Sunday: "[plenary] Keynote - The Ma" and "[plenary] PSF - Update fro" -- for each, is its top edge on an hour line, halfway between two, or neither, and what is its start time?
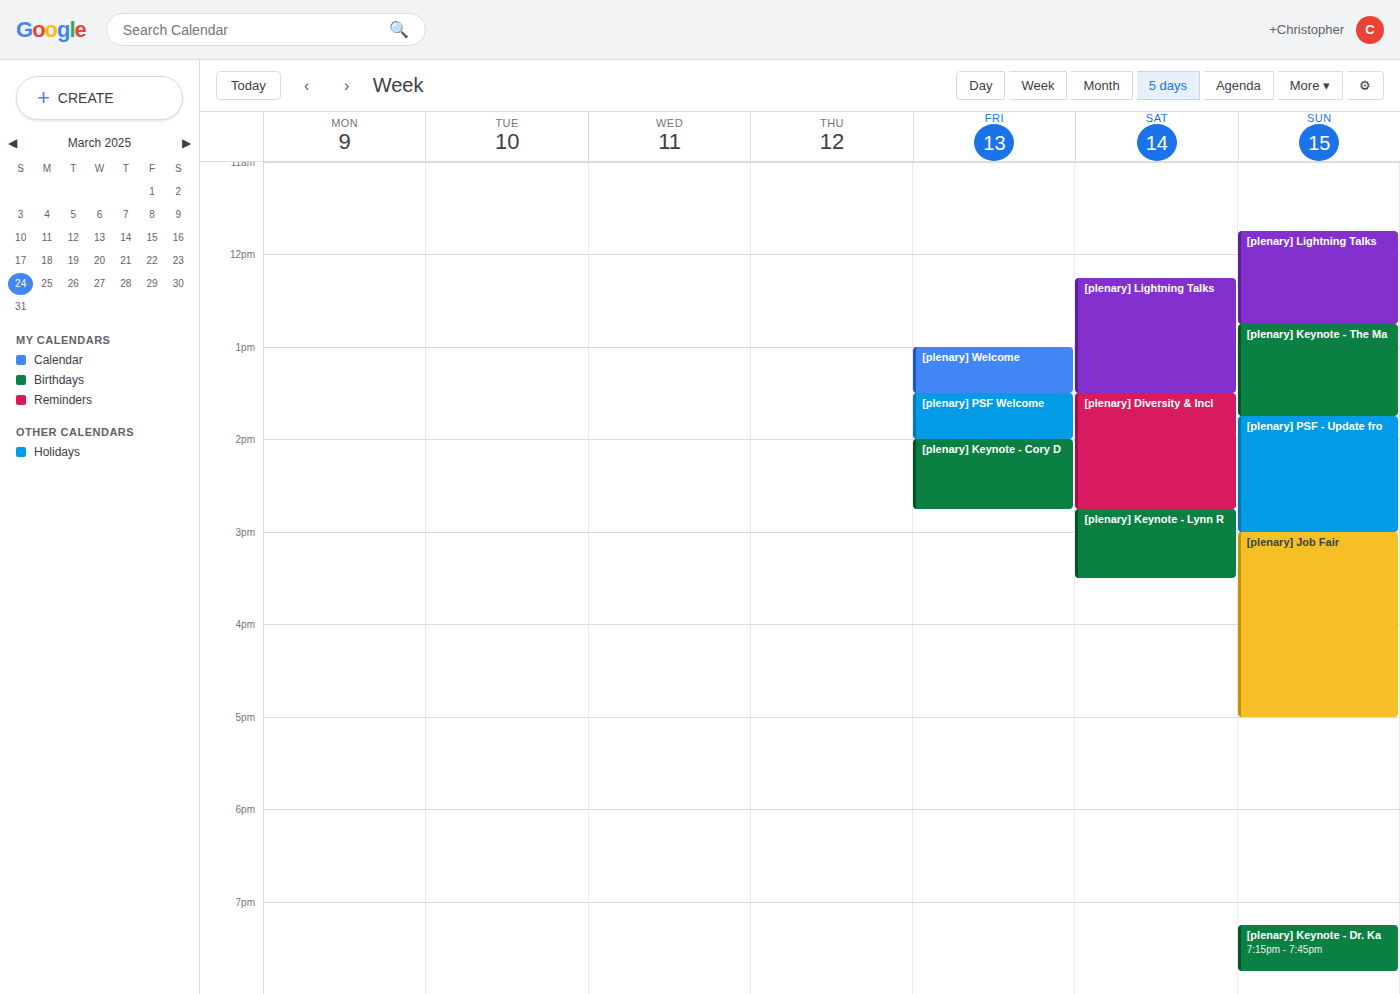
"[plenary] Keynote - The Ma": 12:45 PM, neither: three quarters of the way from the 12 PM line to the 1 PM line. "[plenary] PSF - Update fro": 1:45 PM, neither: three quarters of the way from the 1 PM line to the 2 PM line.